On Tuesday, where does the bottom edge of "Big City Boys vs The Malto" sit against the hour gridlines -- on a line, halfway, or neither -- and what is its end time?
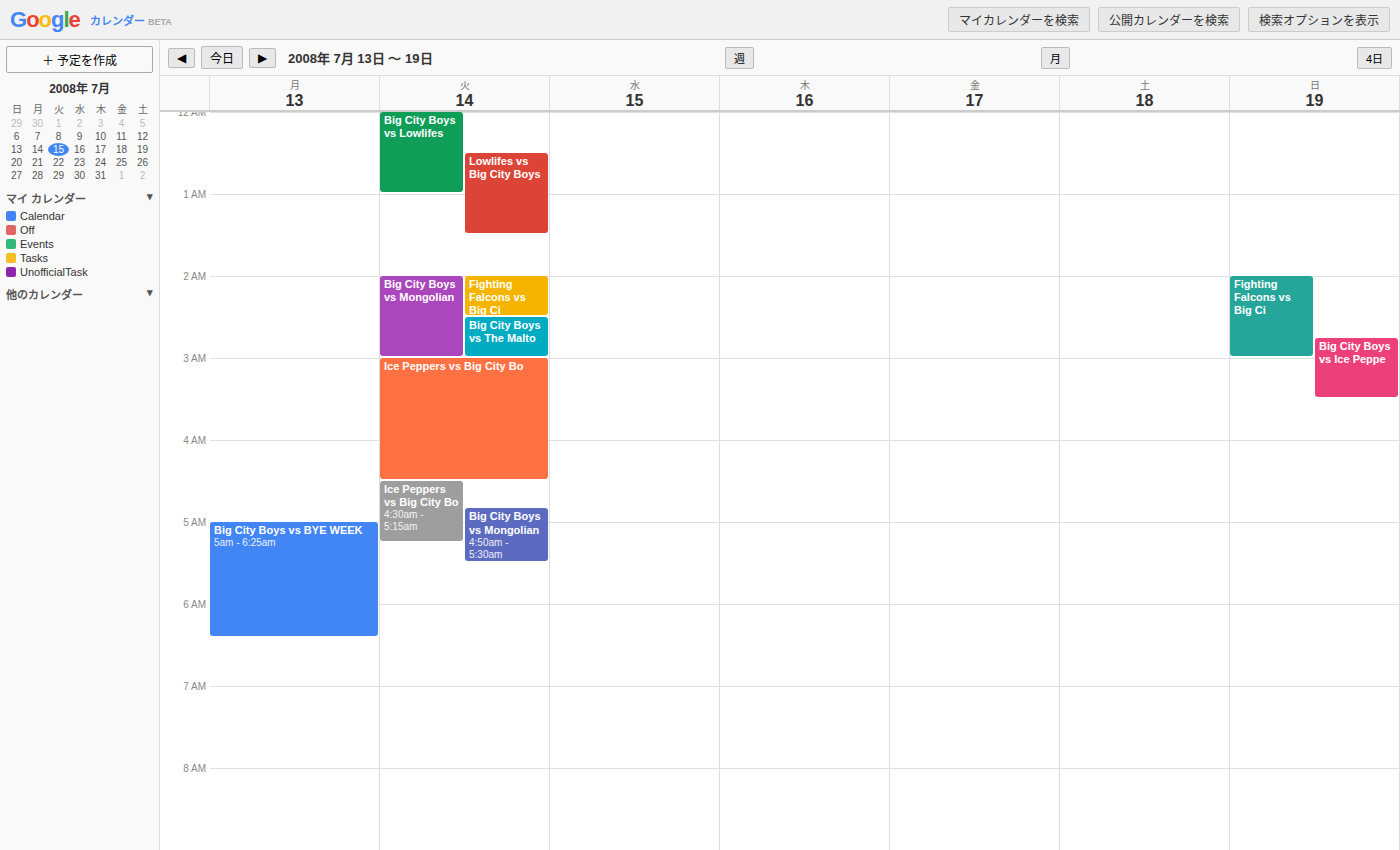
3:00 AM -- exactly on the 3 AM line.